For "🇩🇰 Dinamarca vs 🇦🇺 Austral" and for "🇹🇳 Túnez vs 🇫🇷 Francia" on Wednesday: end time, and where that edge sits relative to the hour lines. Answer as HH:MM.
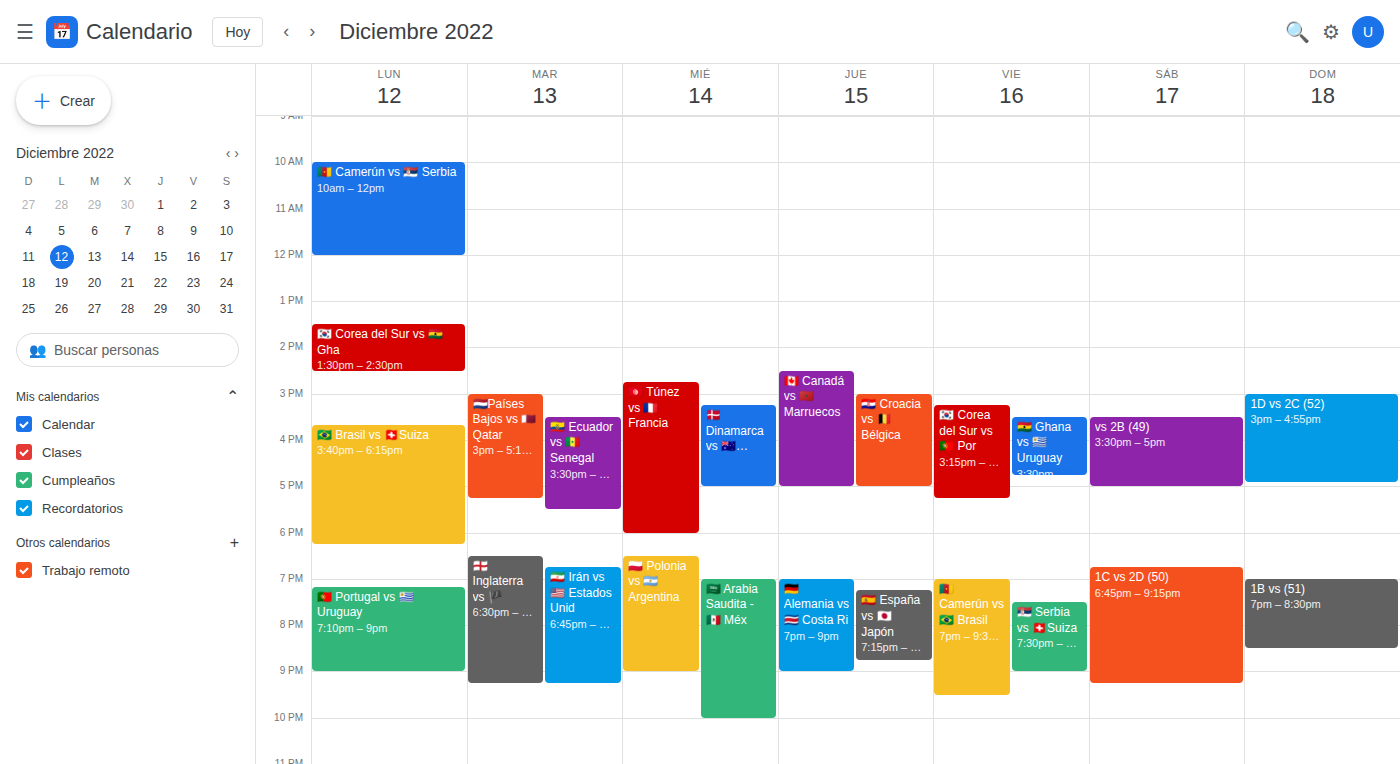
"🇩🇰 Dinamarca vs 🇦🇺 Austral": 17:00, exactly on the 17:00 line. "🇹🇳 Túnez vs 🇫🇷 Francia": 18:00, exactly on the 18:00 line.